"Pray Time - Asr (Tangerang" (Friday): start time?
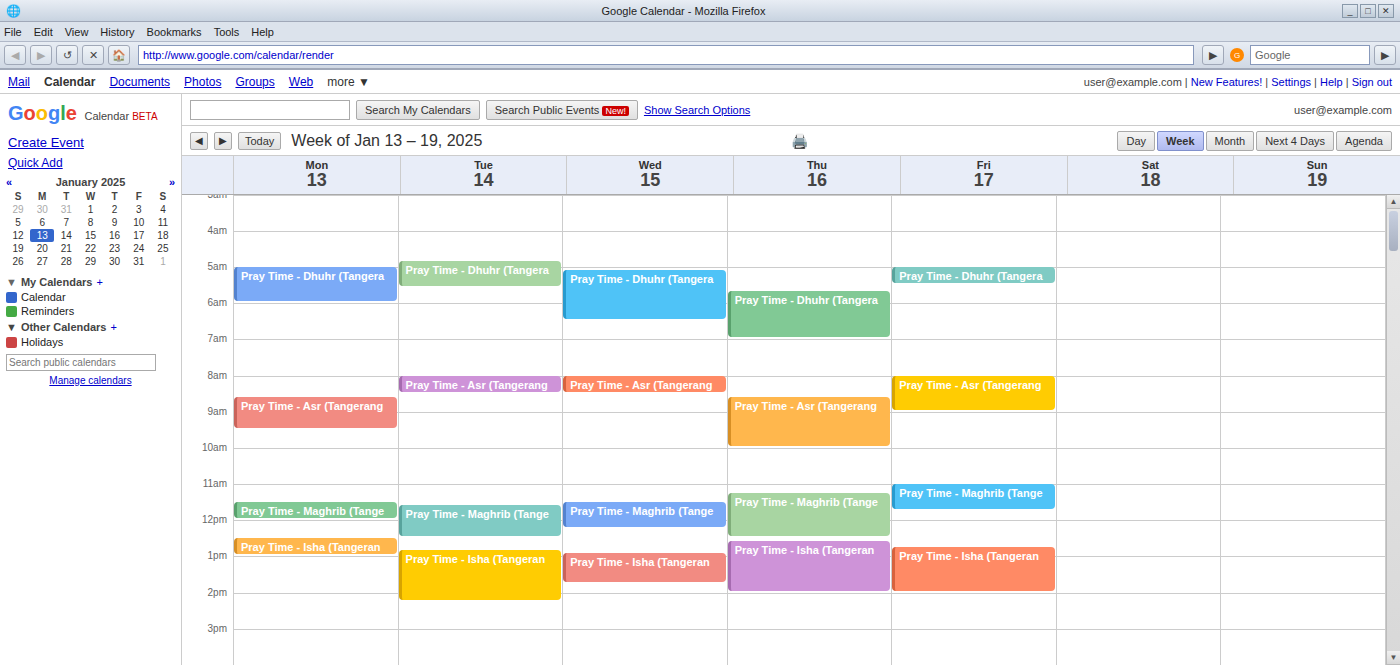
8:00 AM